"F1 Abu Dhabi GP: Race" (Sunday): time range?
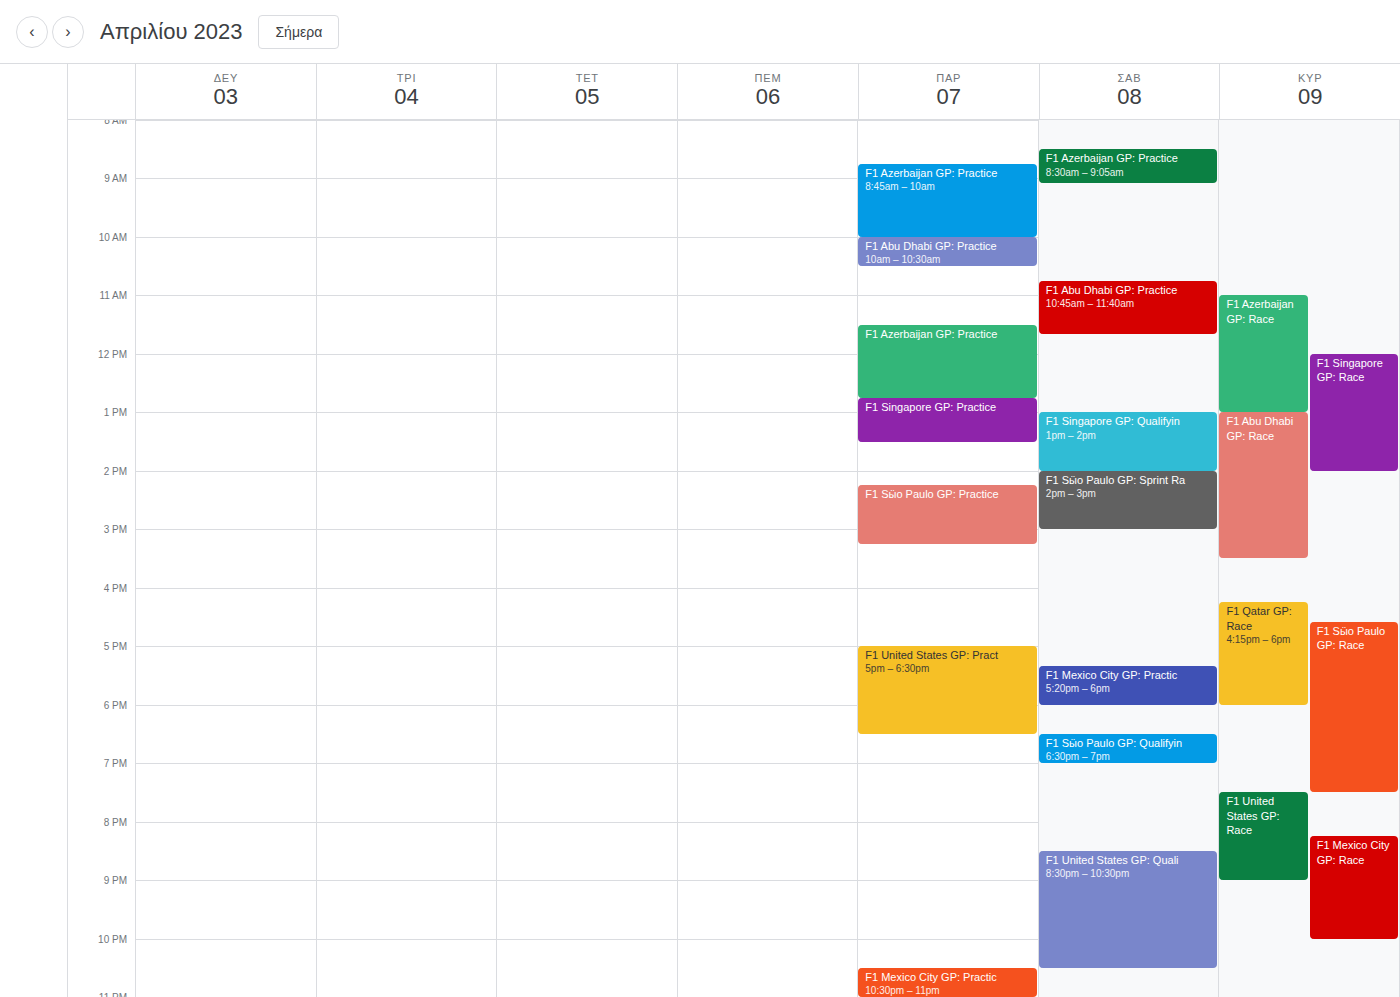
1:00 PM to 3:30 PM